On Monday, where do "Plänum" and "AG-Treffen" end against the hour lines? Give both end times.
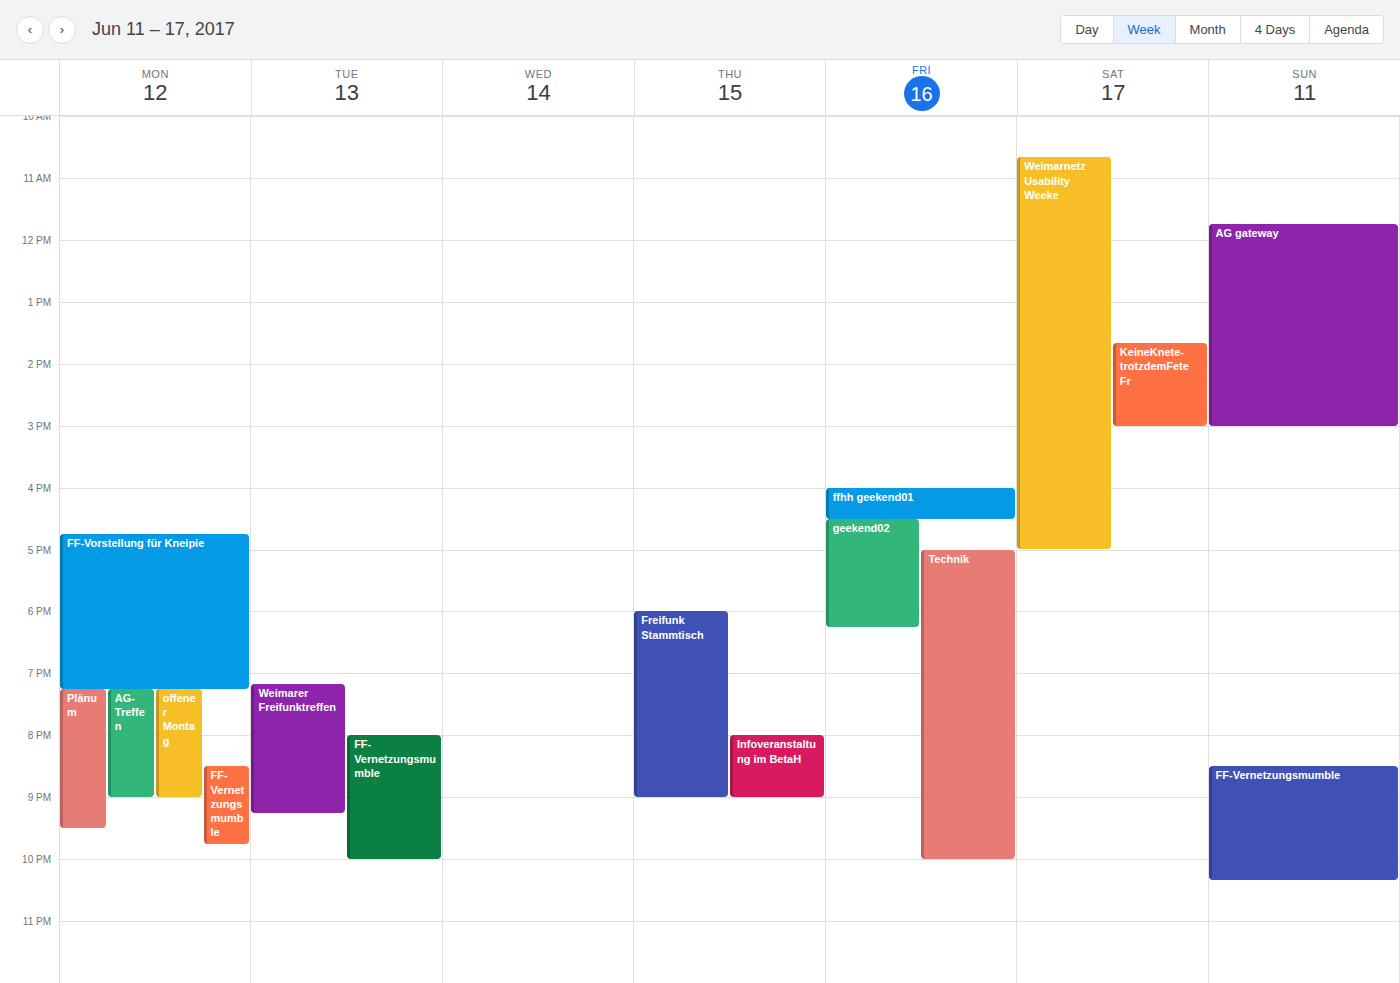
"Plänum": 9:30 PM, halfway between the 9 PM and 10 PM lines. "AG-Treffen": 9:00 PM, exactly on the 9 PM line.